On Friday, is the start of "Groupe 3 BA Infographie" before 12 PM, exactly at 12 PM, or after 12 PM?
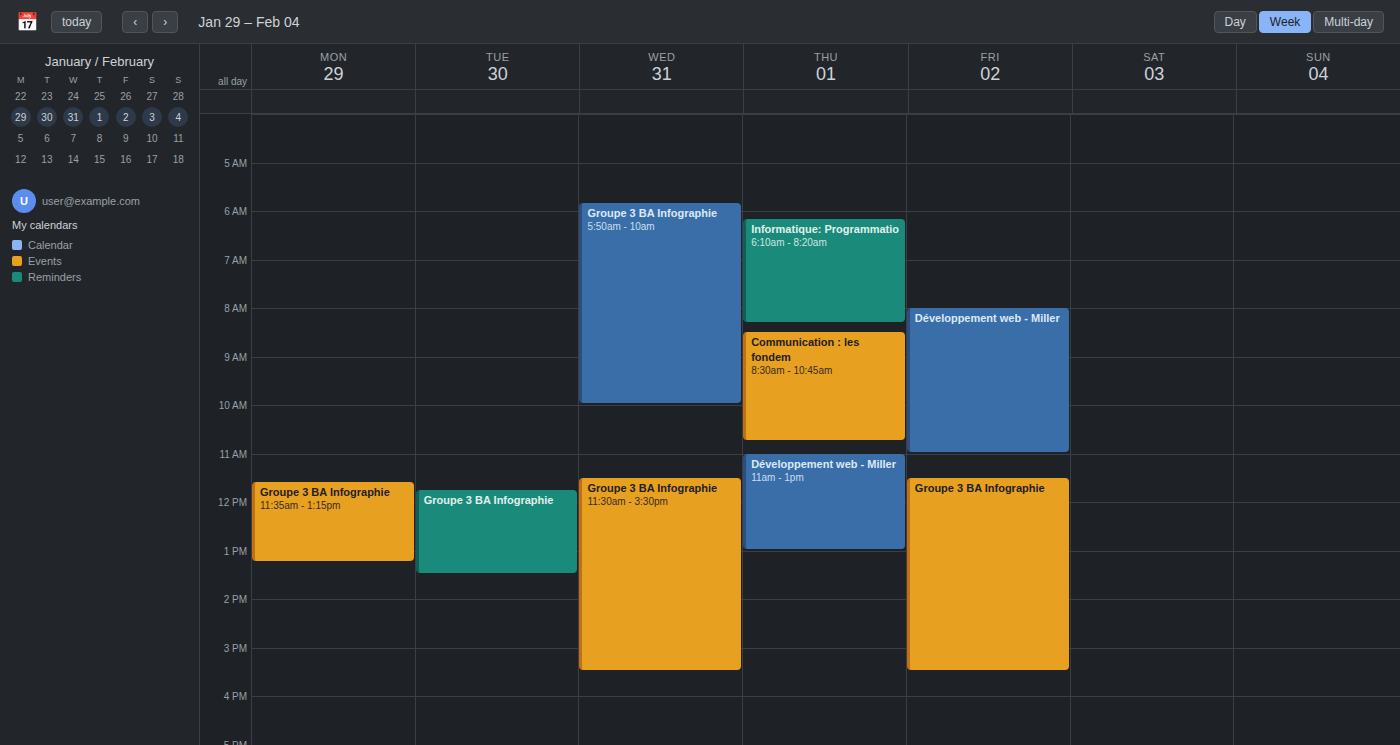
11:30 AM -- before 12 PM, 30 minutes above the 12 PM line.